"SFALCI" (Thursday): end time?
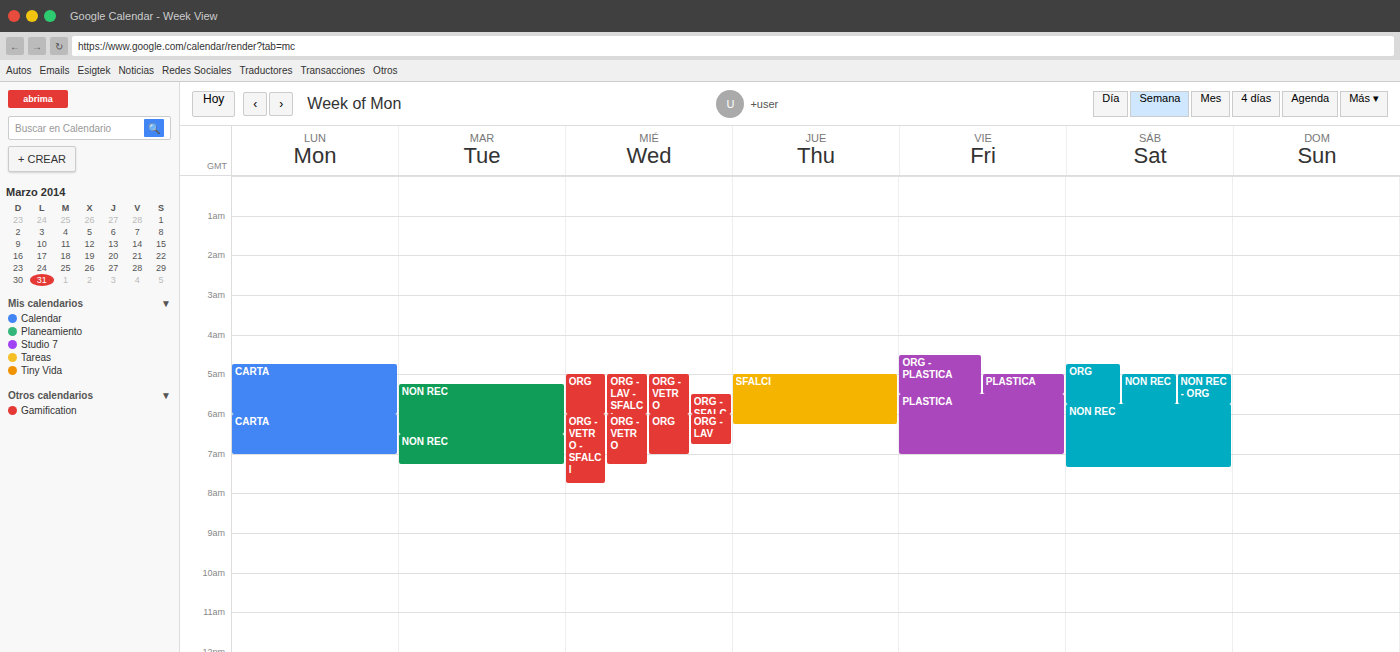
6:15 AM